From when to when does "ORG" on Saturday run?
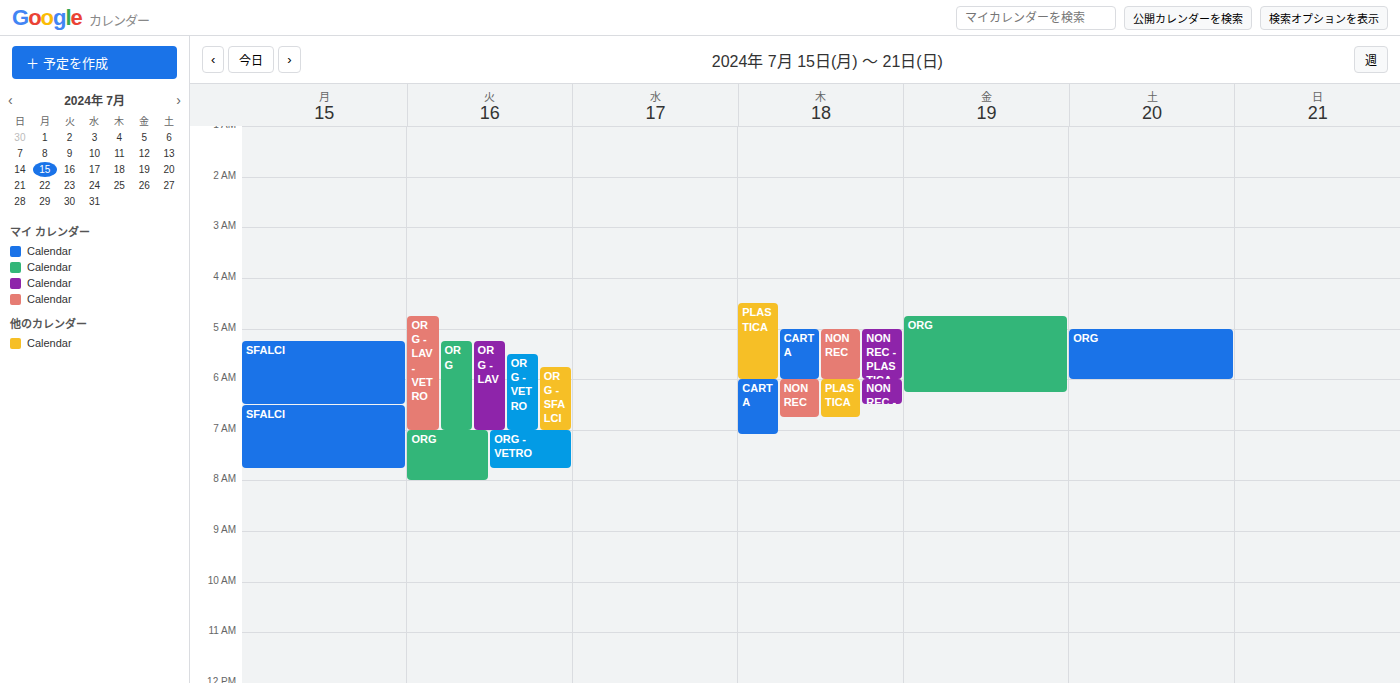
5:00 AM to 6:00 AM